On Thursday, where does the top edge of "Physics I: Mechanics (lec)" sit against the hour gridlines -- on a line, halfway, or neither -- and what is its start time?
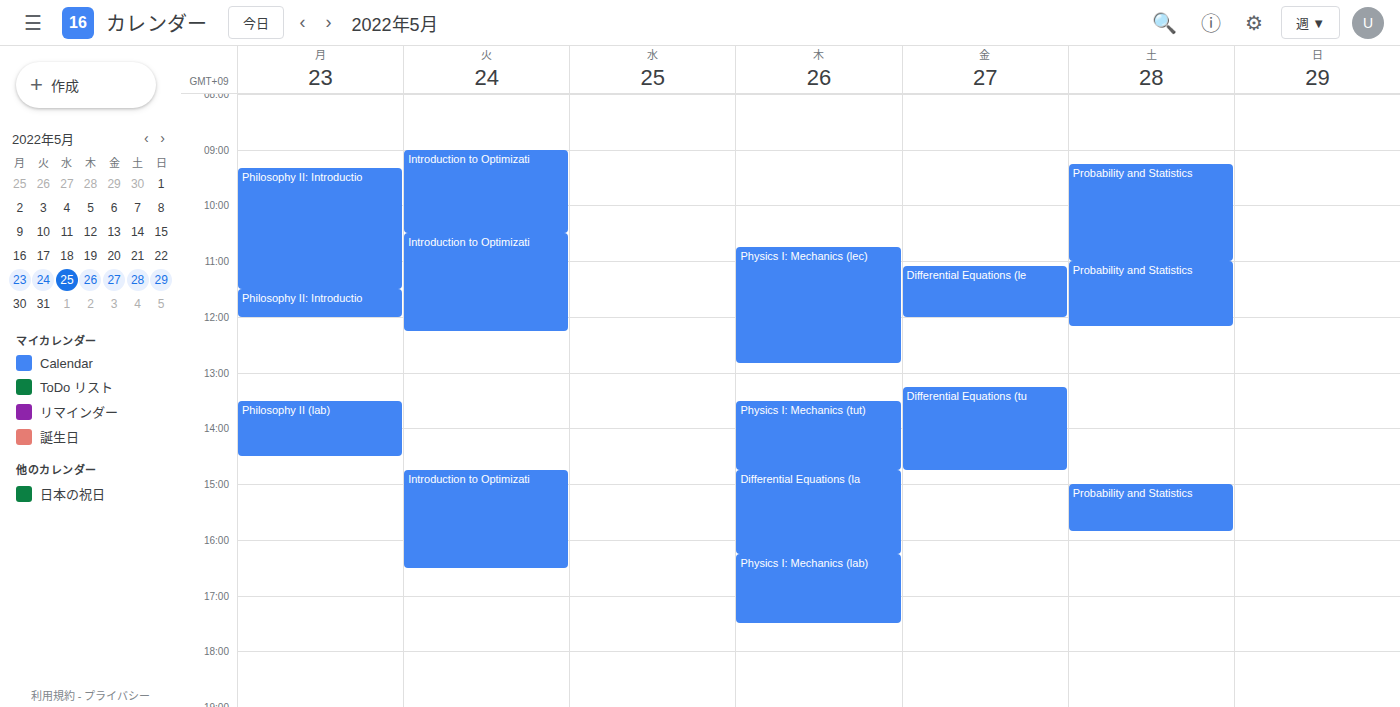
10:45 AM -- neither: three quarters of the way from the 10 AM line to the 11 AM line.